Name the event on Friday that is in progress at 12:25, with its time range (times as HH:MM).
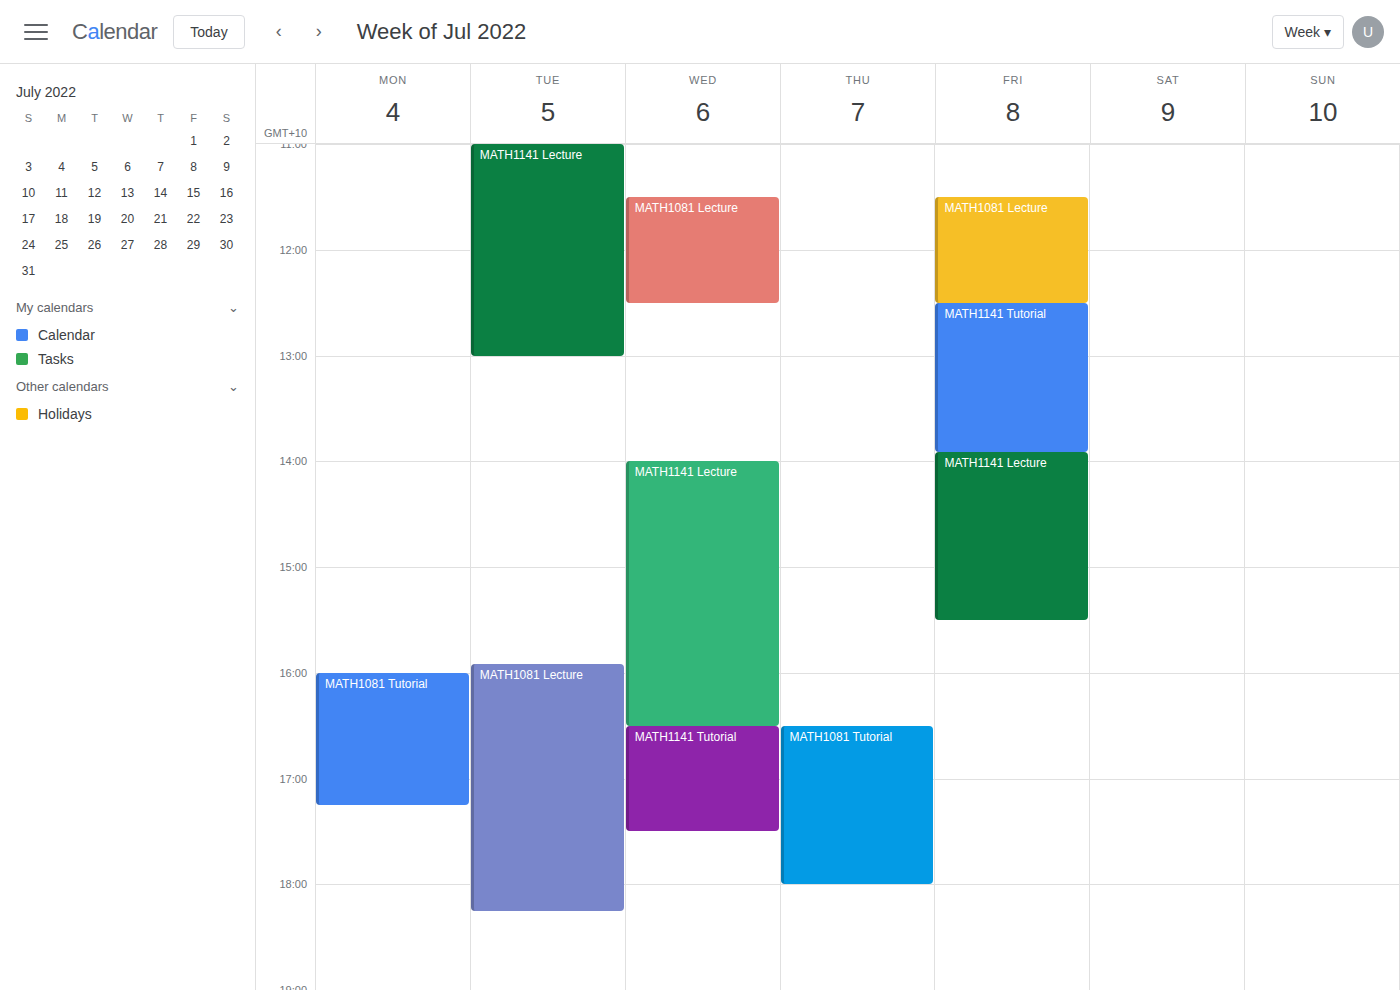
"MATH1081 Lecture", 11:30 to 12:30